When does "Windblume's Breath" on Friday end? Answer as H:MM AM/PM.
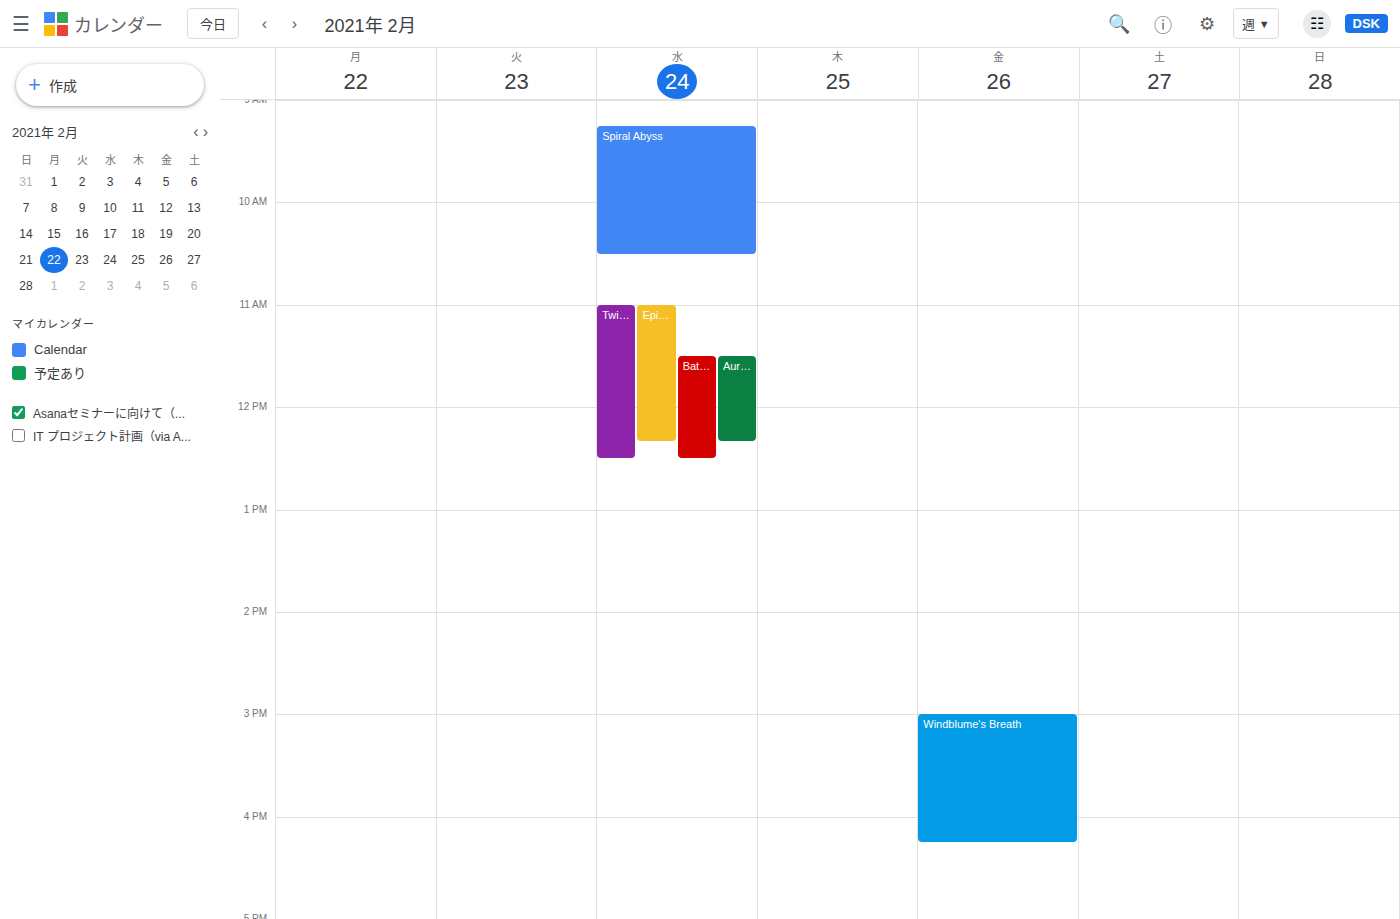
4:15 PM